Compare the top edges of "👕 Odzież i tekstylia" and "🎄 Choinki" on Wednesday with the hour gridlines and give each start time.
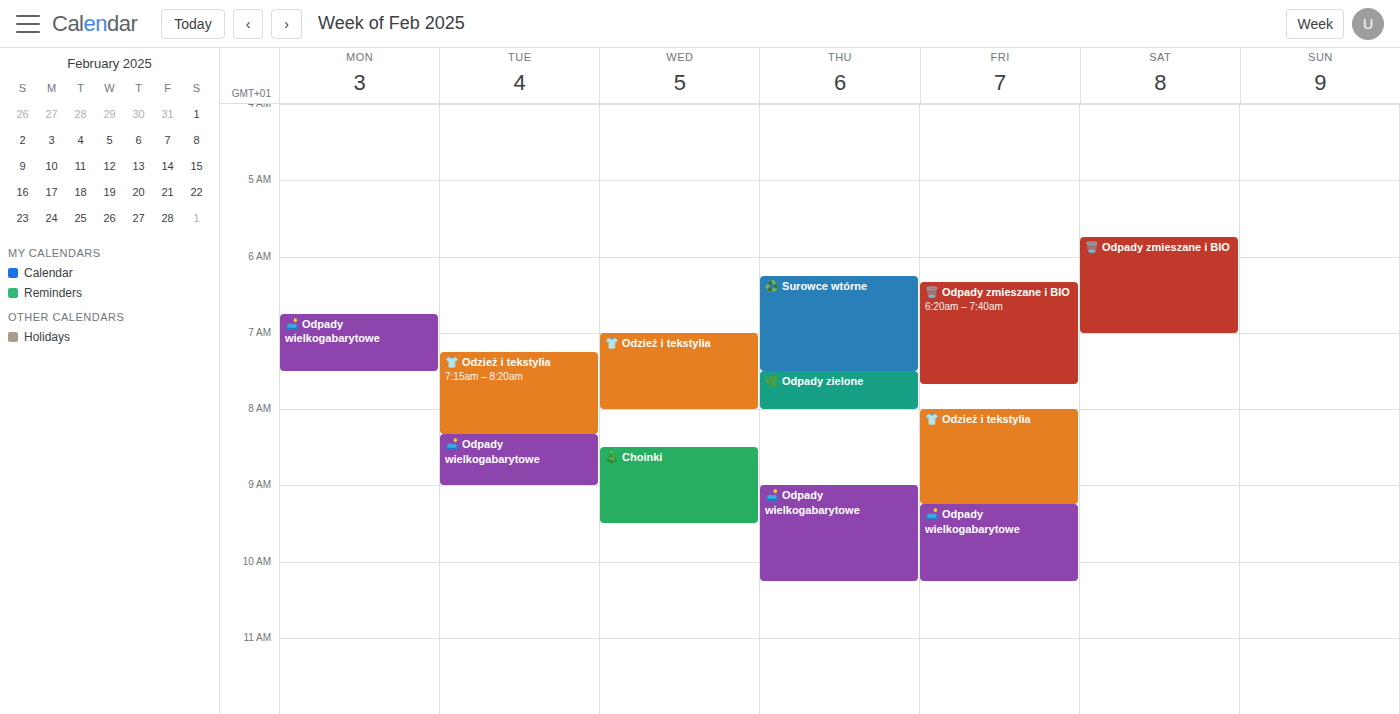
"👕 Odzież i tekstylia": 07:00, exactly on the 07:00 line. "🎄 Choinki": 08:30, halfway between the 08:00 and 09:00 lines.